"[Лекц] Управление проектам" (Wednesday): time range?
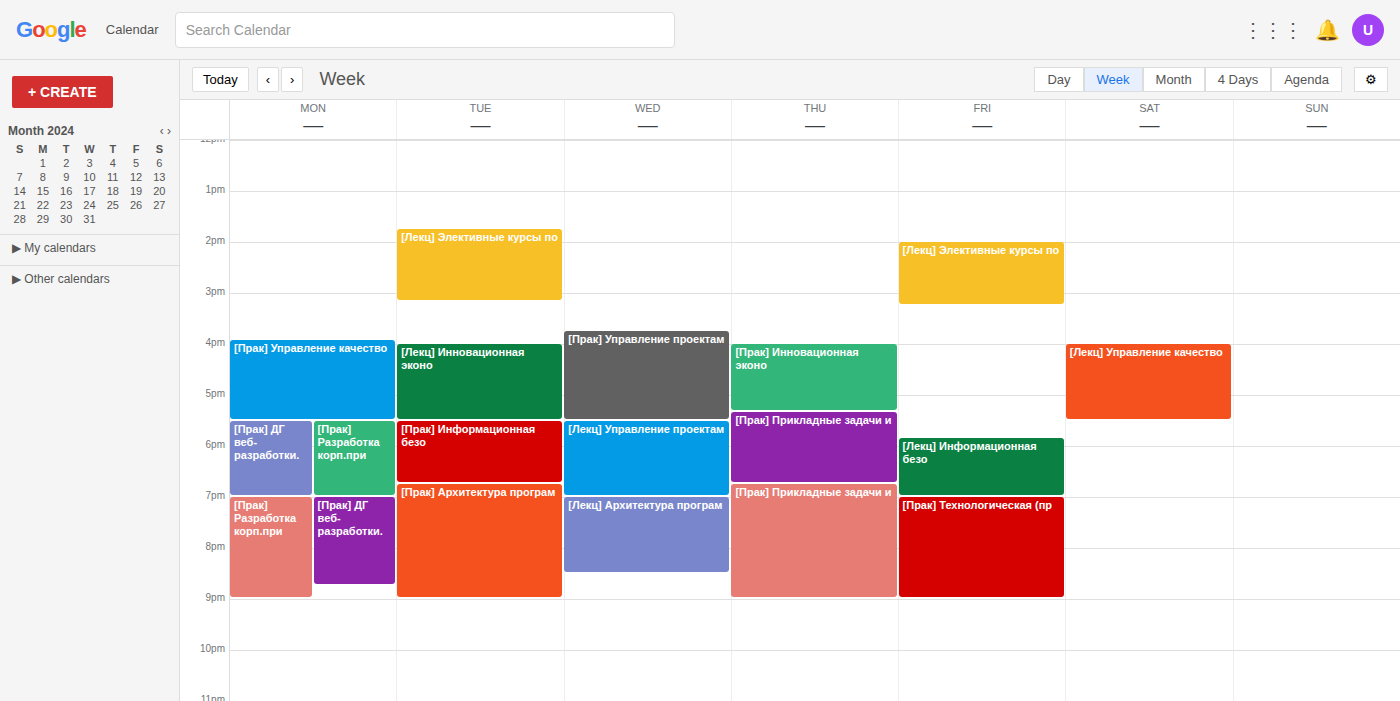
5:30 PM to 7:00 PM